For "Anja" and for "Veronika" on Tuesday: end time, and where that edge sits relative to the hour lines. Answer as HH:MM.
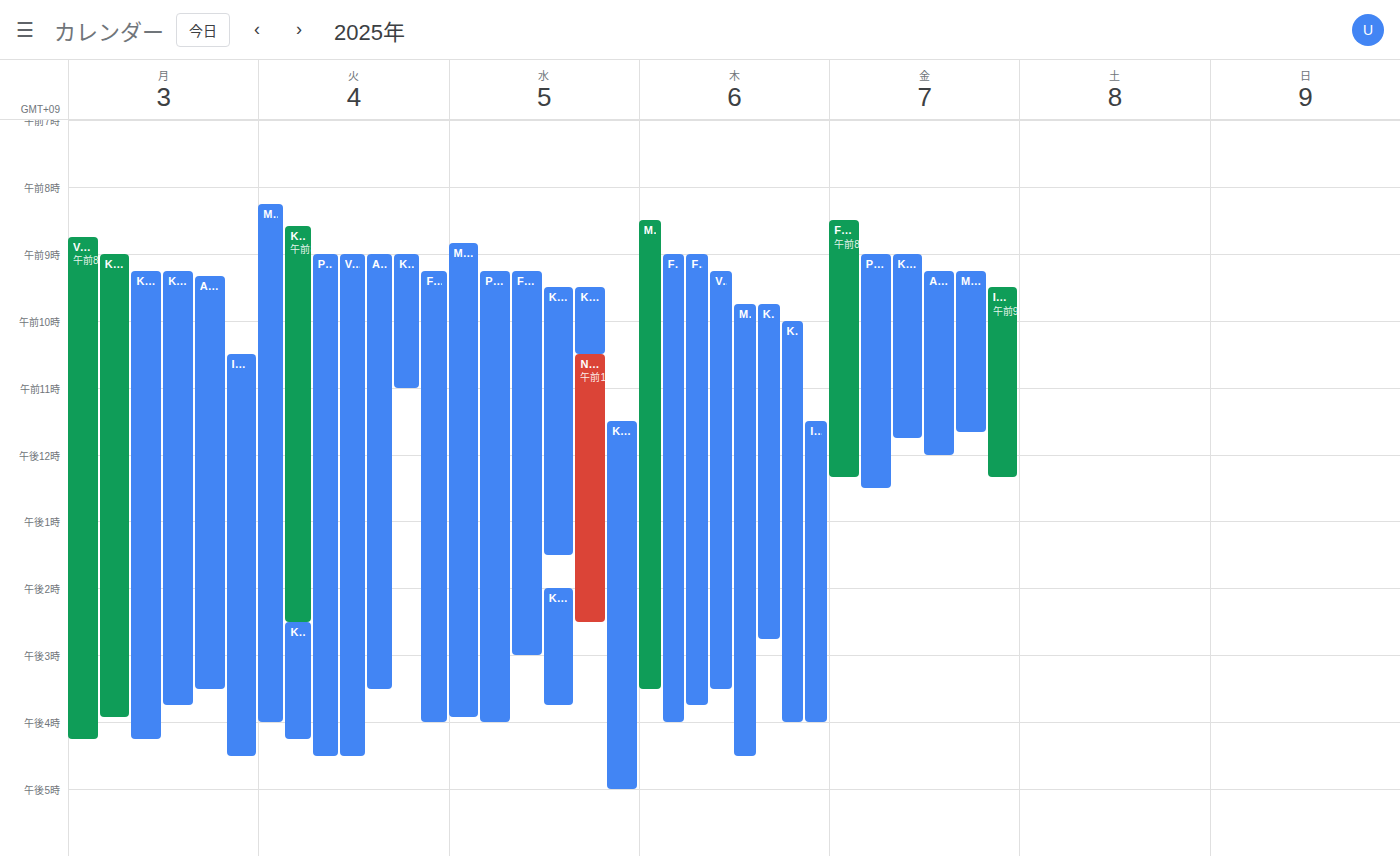
"Anja": 15:30, halfway between the 15:00 and 16:00 lines. "Veronika": 16:30, halfway between the 16:00 and 17:00 lines.